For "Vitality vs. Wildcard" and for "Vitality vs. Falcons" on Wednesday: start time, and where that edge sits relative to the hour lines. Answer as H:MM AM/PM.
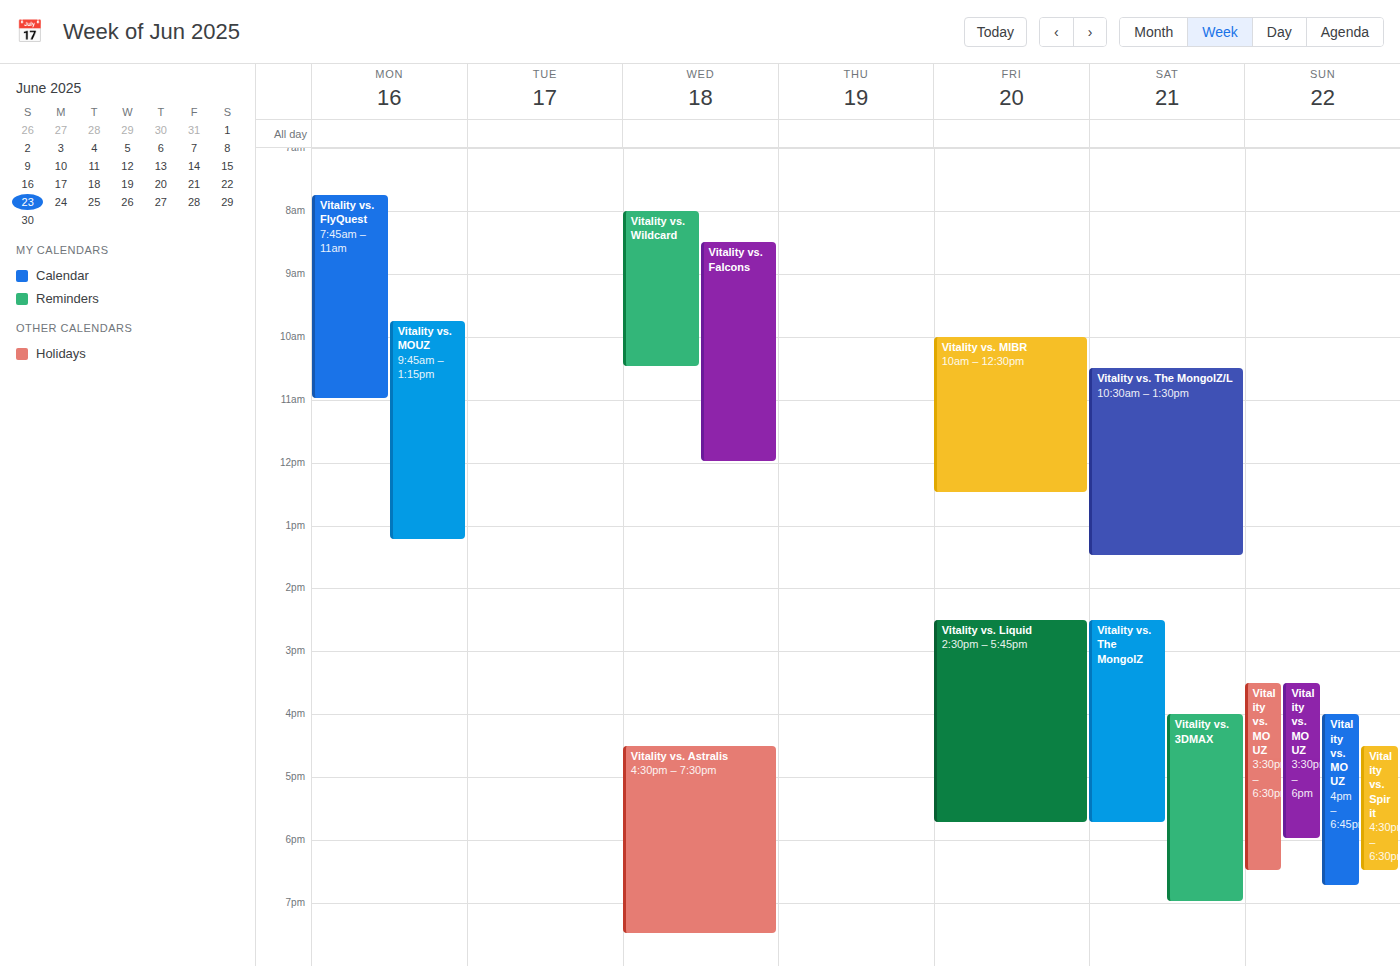
"Vitality vs. Wildcard": 8:00 AM, exactly on the 8 AM line. "Vitality vs. Falcons": 8:30 AM, halfway between the 8 AM and 9 AM lines.